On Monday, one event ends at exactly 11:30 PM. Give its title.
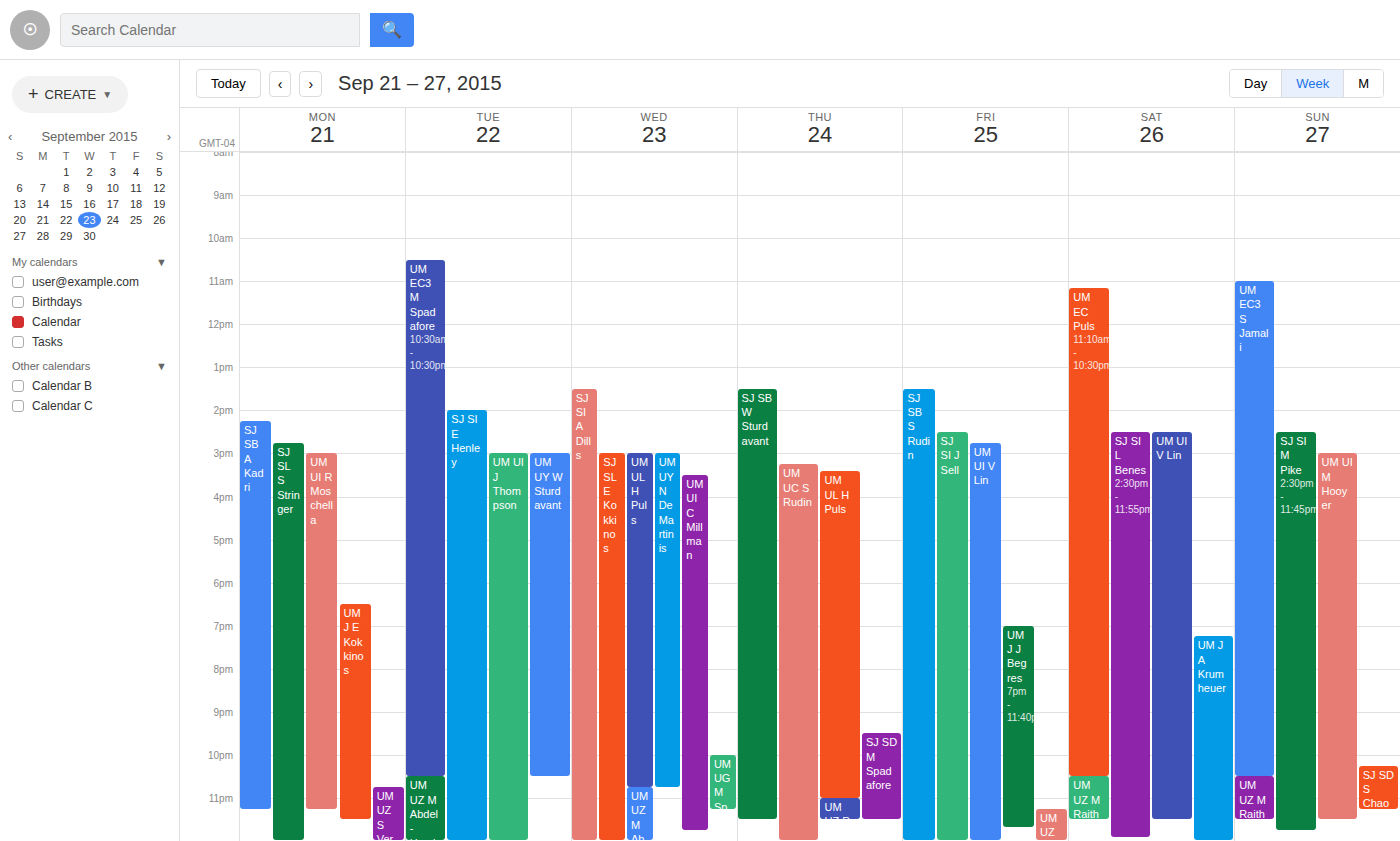
"UM J E Kokkinos"